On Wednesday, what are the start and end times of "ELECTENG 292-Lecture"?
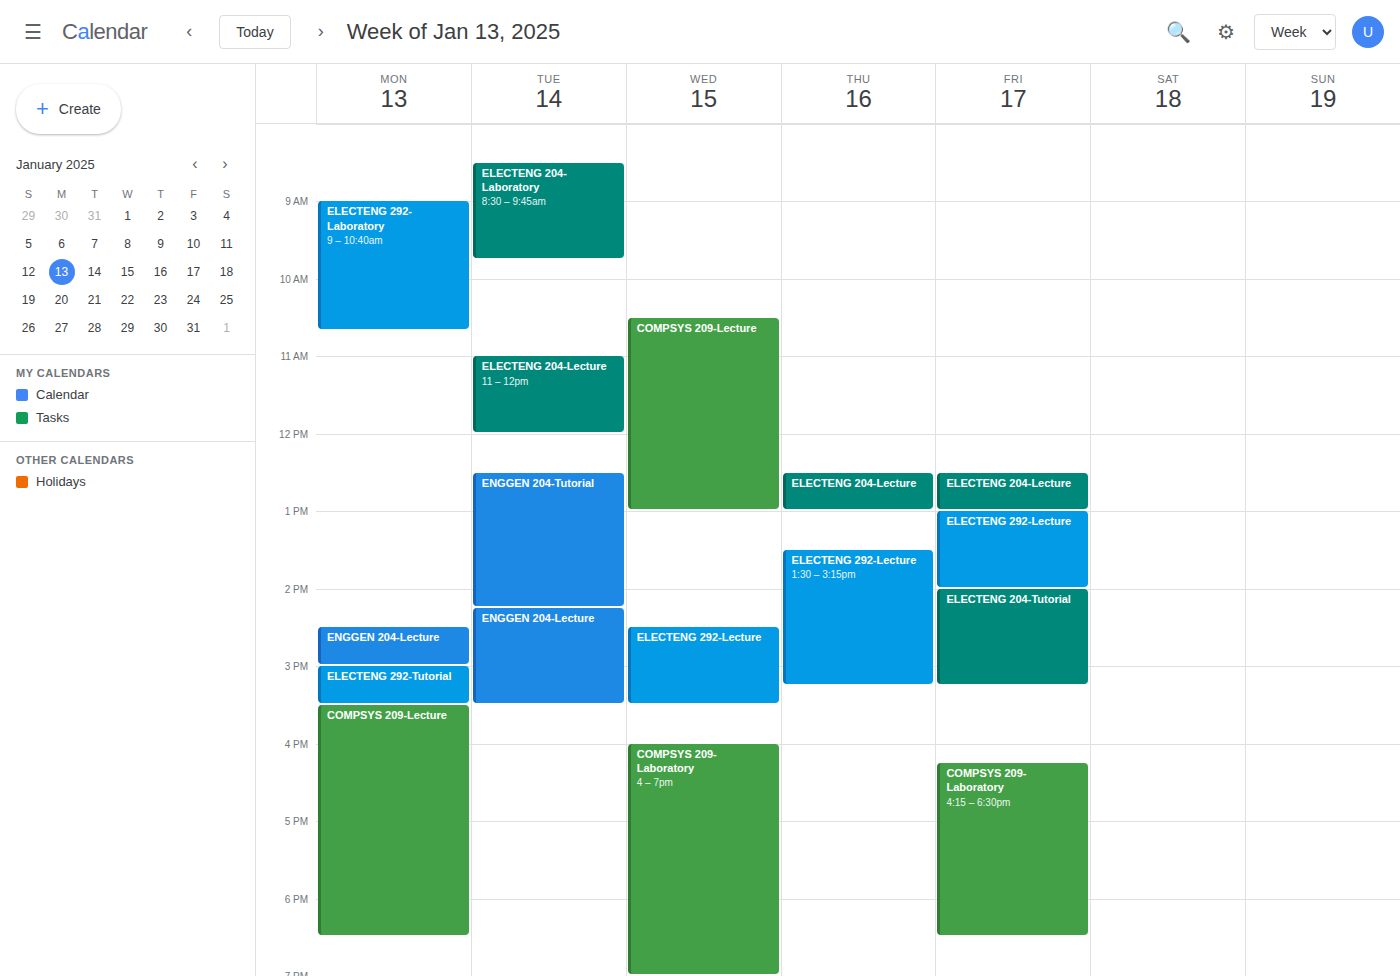
2:30 PM to 3:30 PM